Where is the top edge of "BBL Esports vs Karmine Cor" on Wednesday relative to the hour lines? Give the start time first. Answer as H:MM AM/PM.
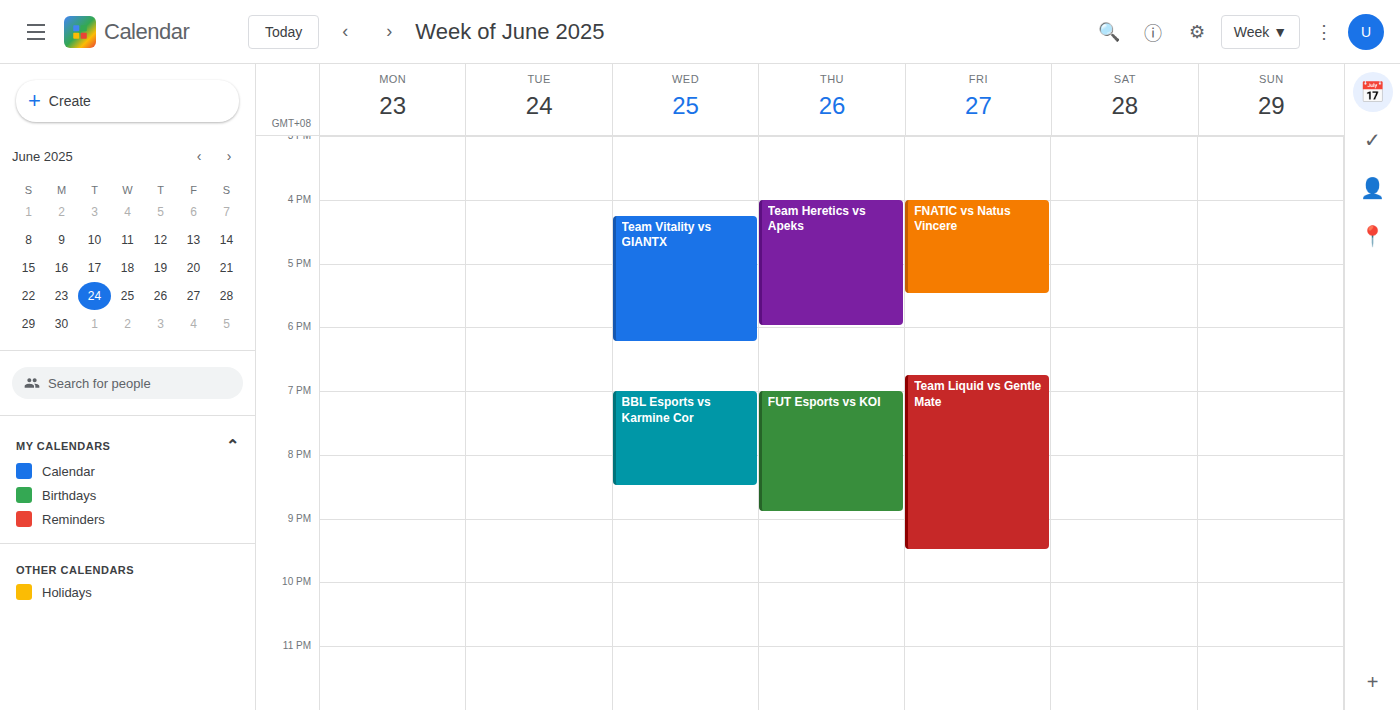
7:00 PM -- exactly on the 7 PM line.